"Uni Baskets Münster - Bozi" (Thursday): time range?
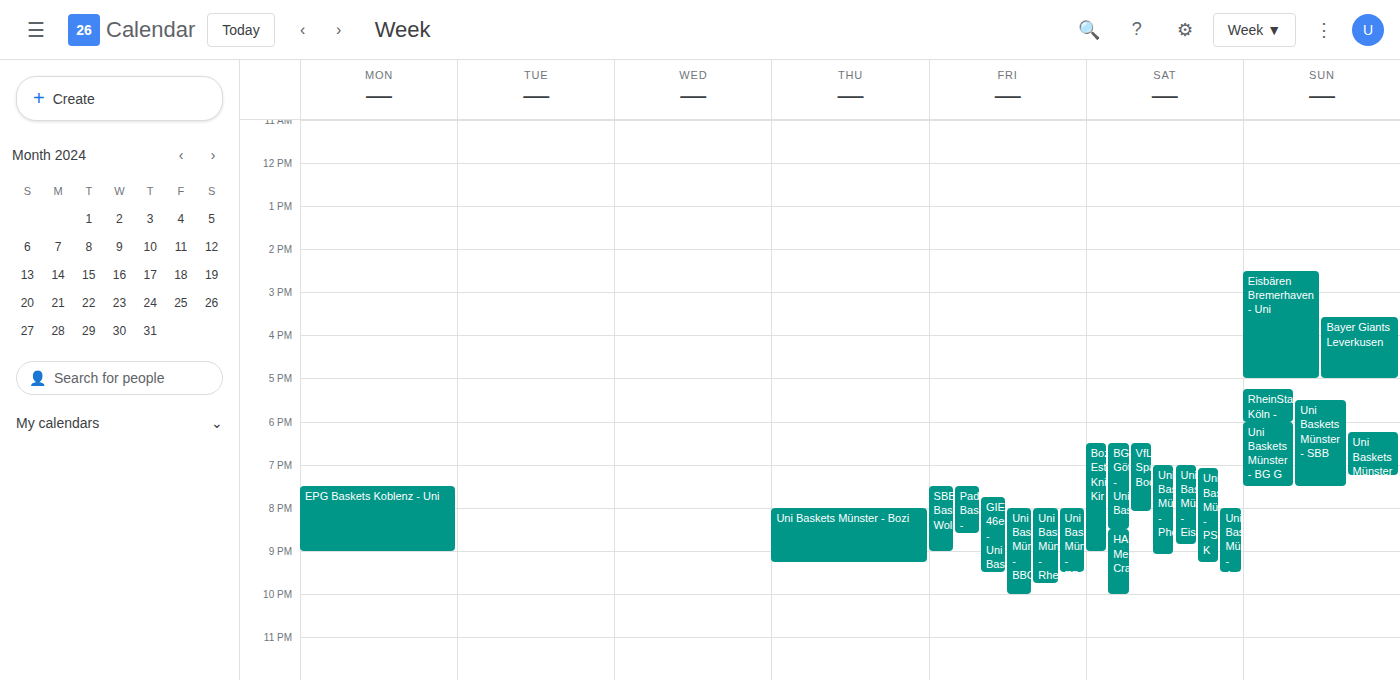
8:00 PM to 9:15 PM